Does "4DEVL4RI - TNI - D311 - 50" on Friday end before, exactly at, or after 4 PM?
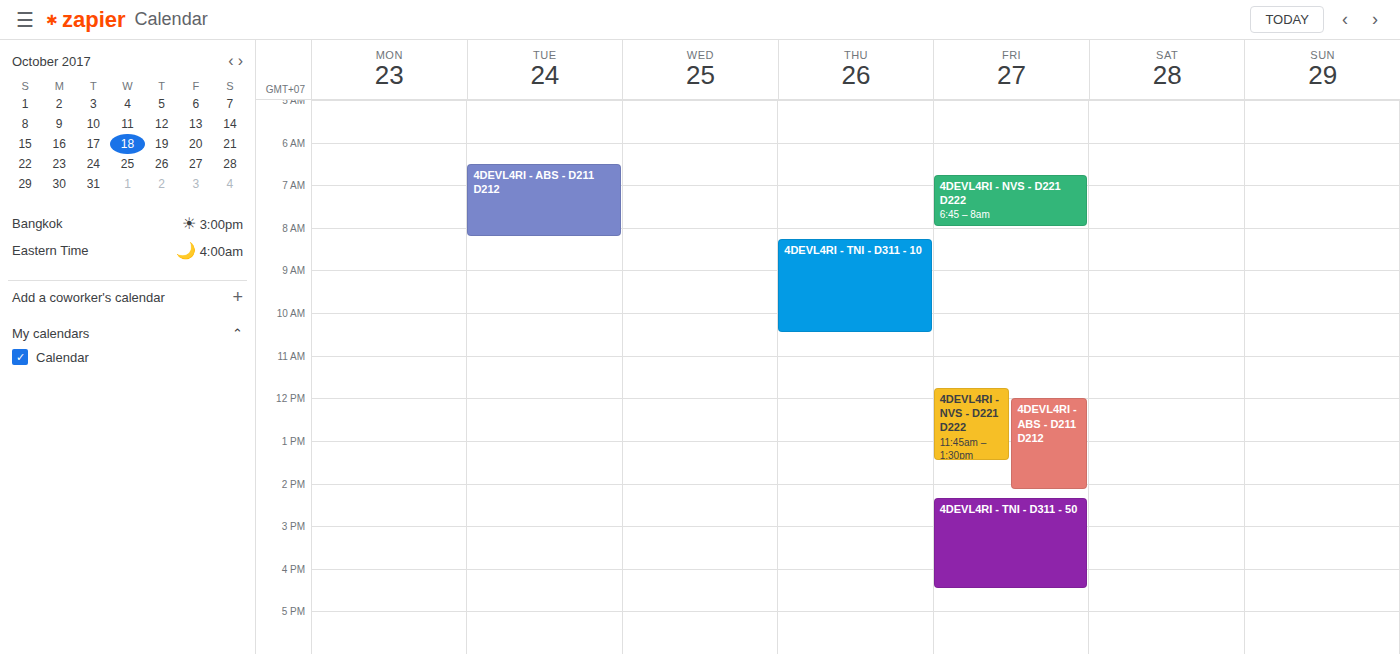
4:30 PM -- after 4 PM, 30 minutes below the 4 PM line.